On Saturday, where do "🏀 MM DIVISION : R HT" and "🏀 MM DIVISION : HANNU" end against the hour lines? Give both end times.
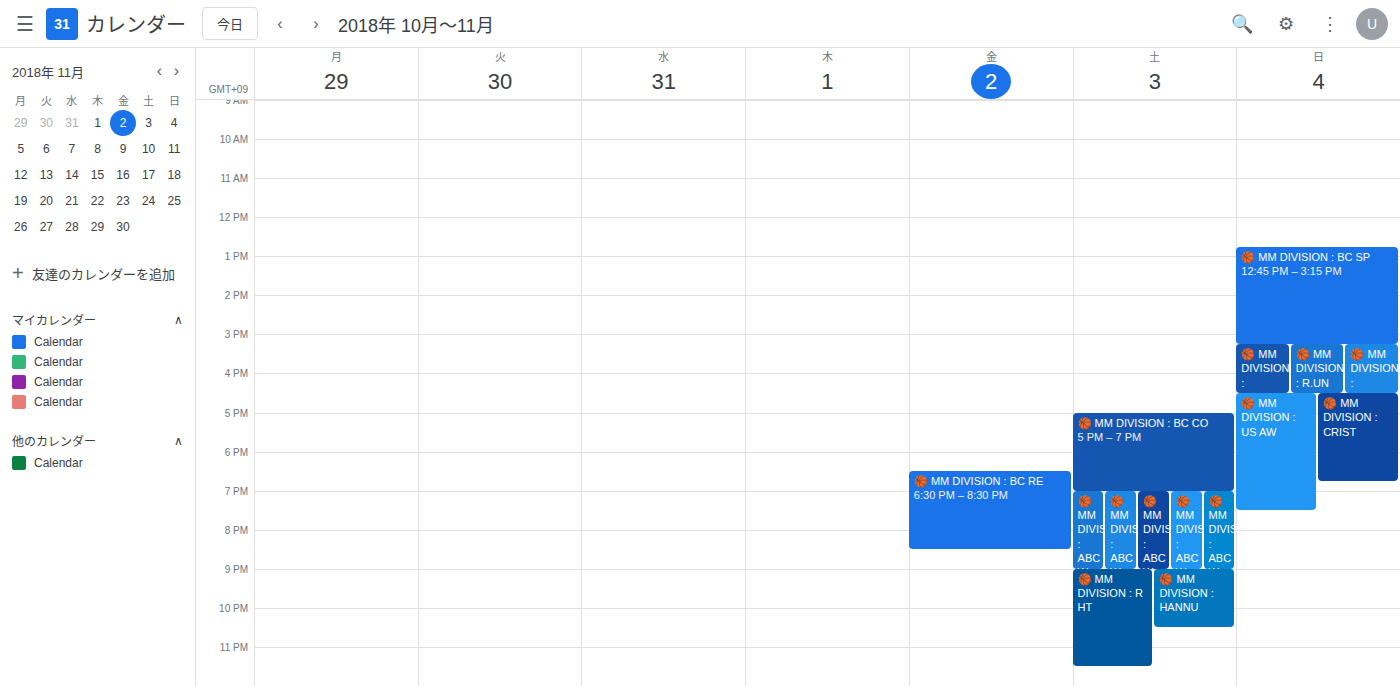
"🏀 MM DIVISION : R HT": 11:30 PM, halfway between the 11 PM and 12 AM lines. "🏀 MM DIVISION : HANNU": 10:30 PM, halfway between the 10 PM and 11 PM lines.